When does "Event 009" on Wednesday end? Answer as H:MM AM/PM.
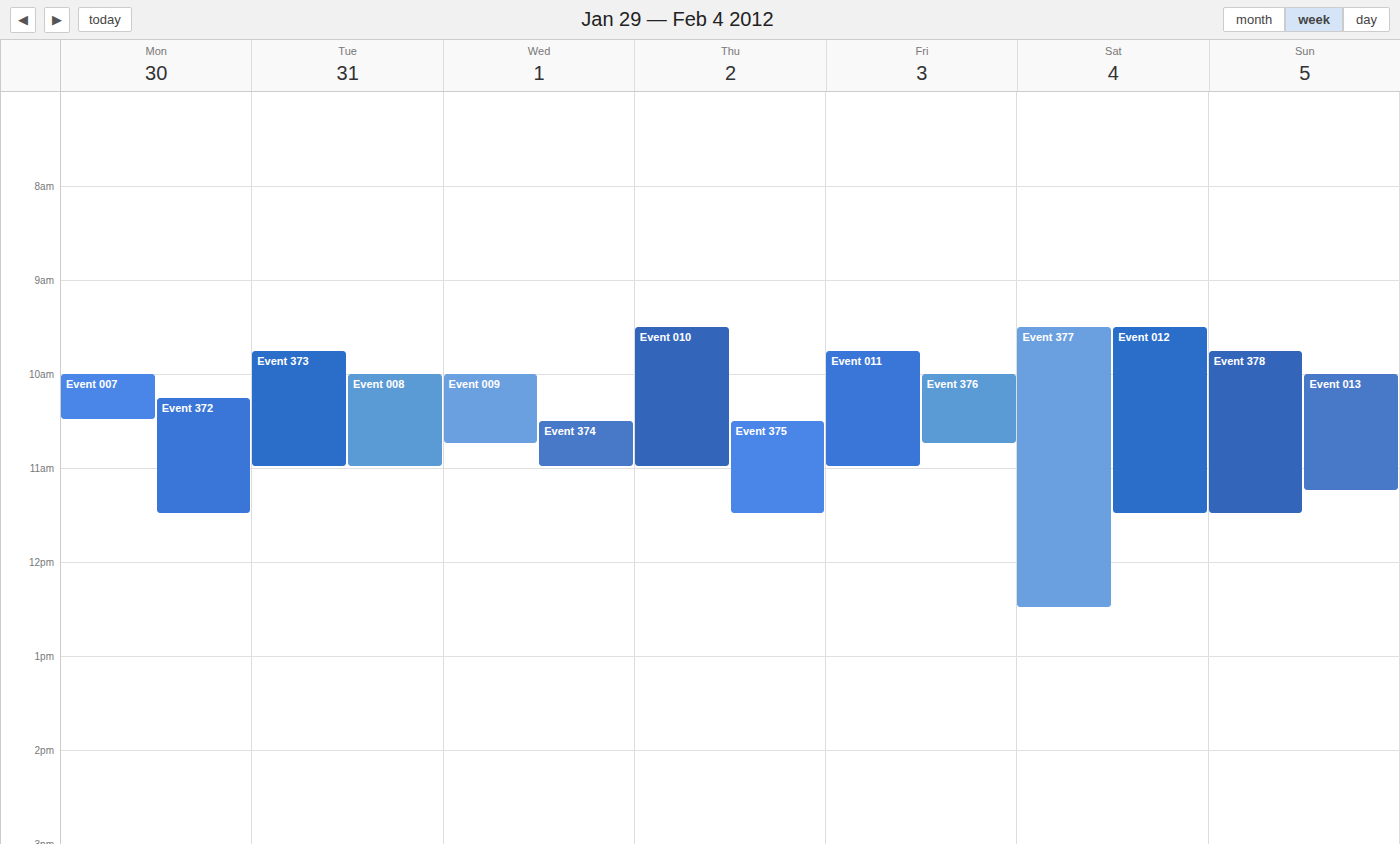
10:45 AM